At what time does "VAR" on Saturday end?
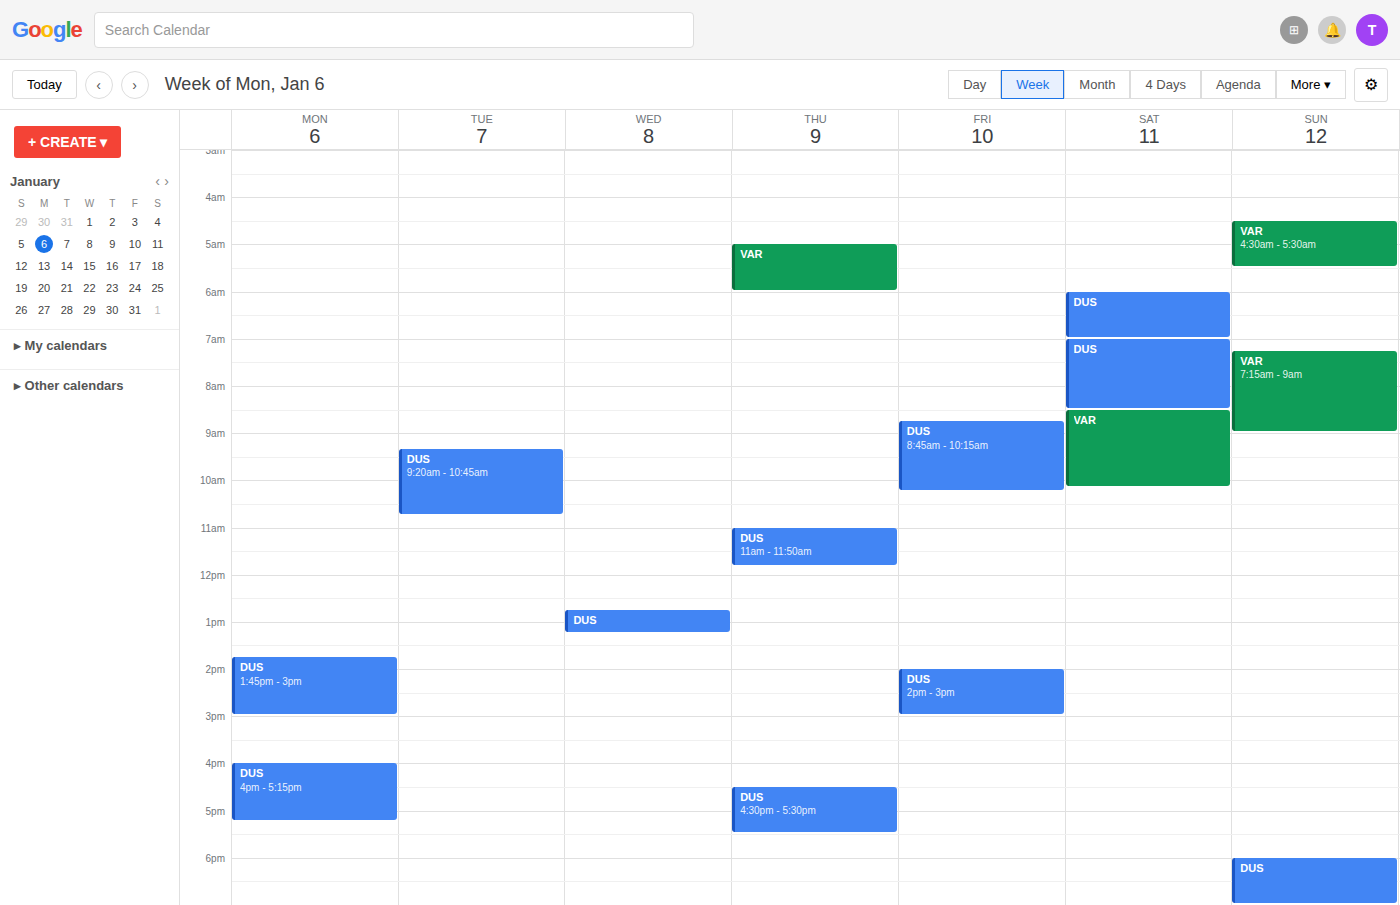
10:10